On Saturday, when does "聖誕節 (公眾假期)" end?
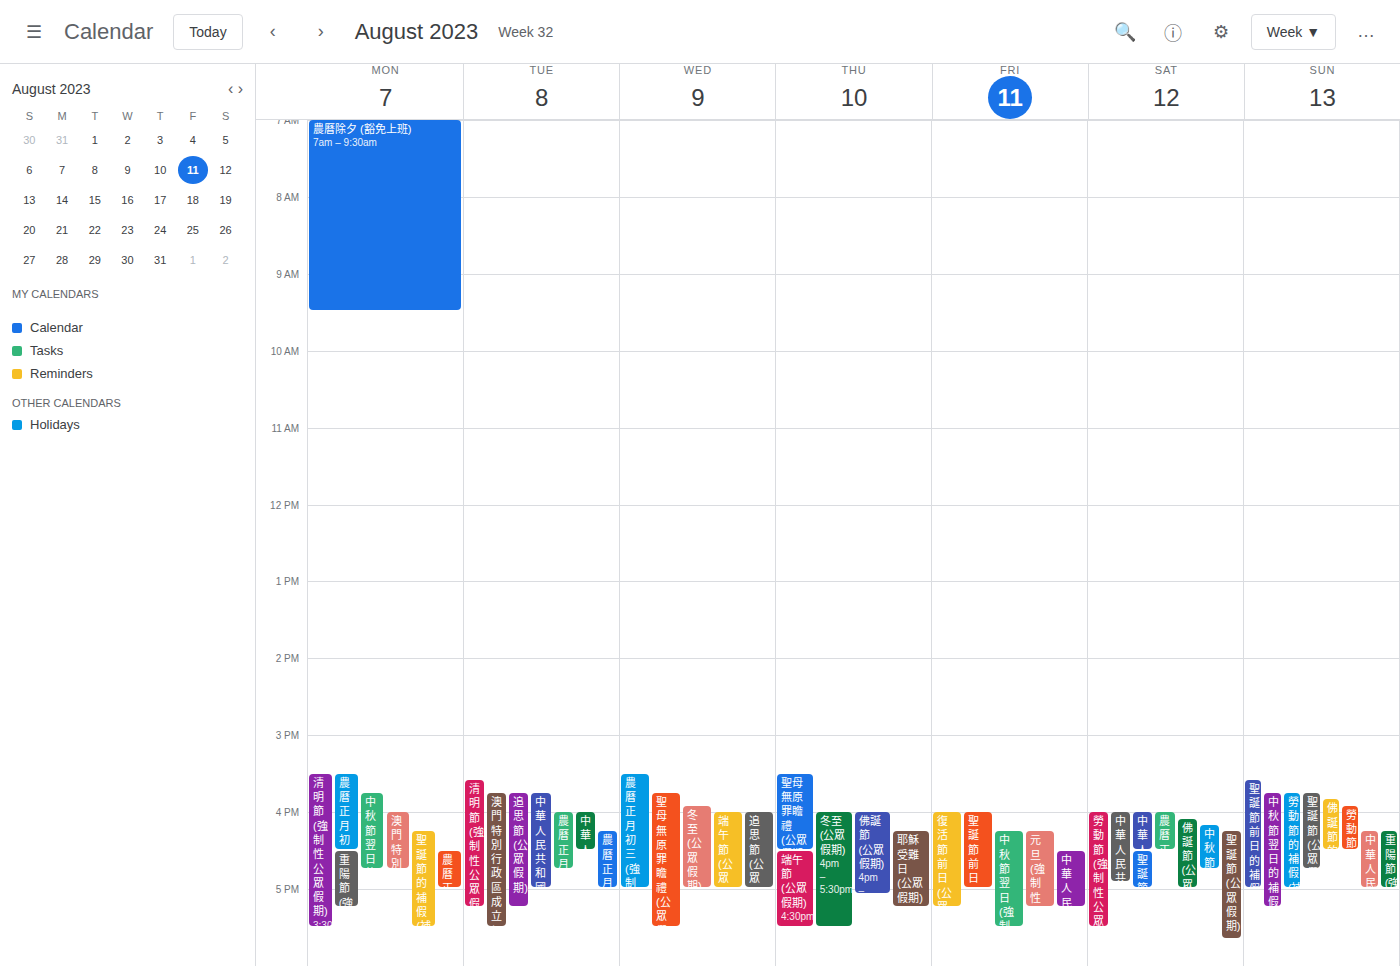
5:40 PM